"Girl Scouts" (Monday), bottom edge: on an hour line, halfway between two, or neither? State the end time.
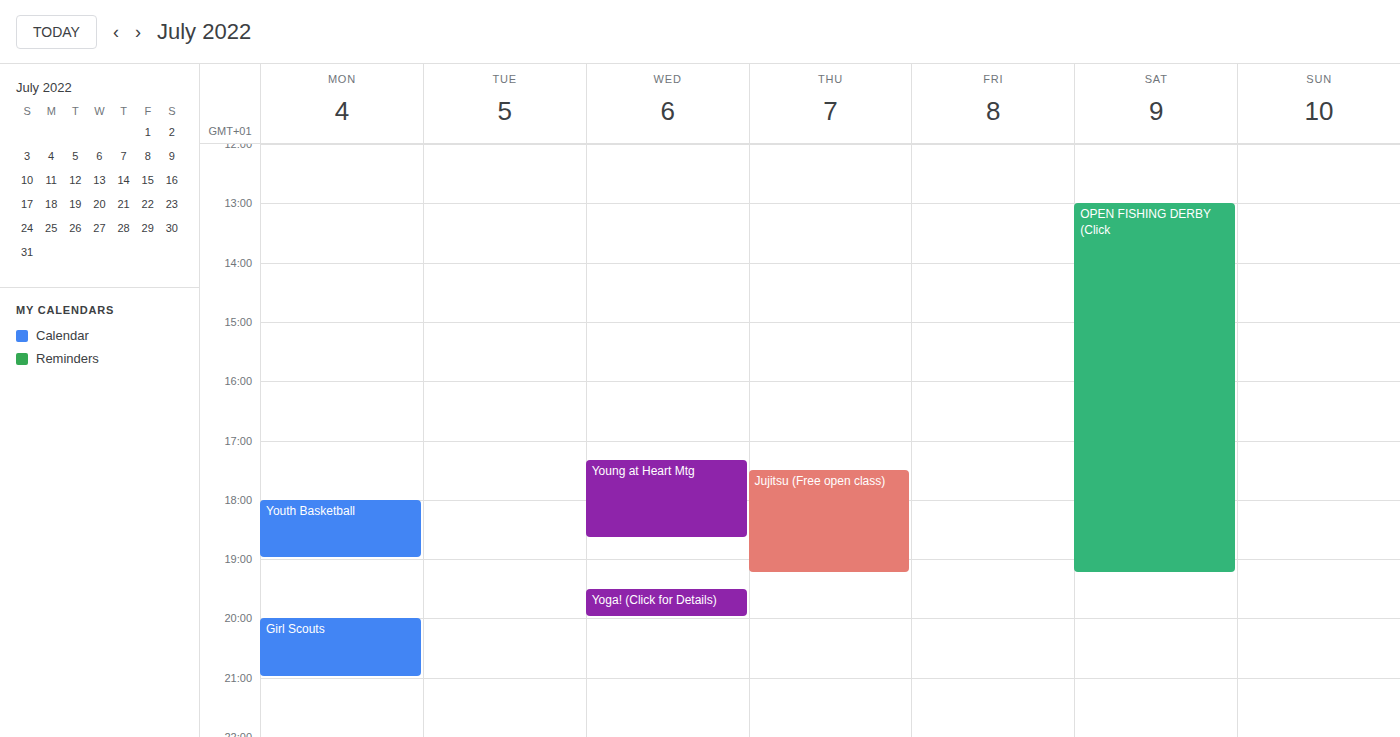
9:00 PM -- exactly on the 9 PM line.